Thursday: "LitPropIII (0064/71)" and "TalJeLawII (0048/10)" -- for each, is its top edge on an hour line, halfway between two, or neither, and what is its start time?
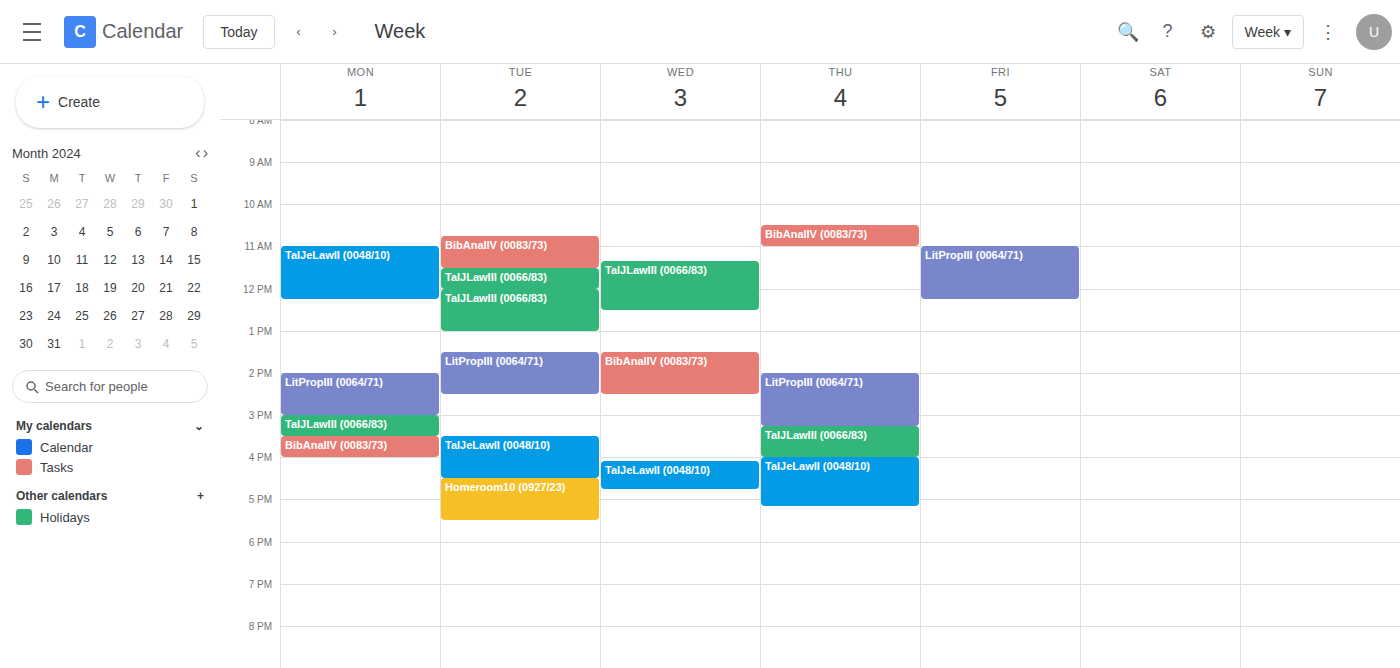
"LitPropIII (0064/71)": 2:00 PM, exactly on the 2 PM line. "TalJeLawII (0048/10)": 4:00 PM, exactly on the 4 PM line.